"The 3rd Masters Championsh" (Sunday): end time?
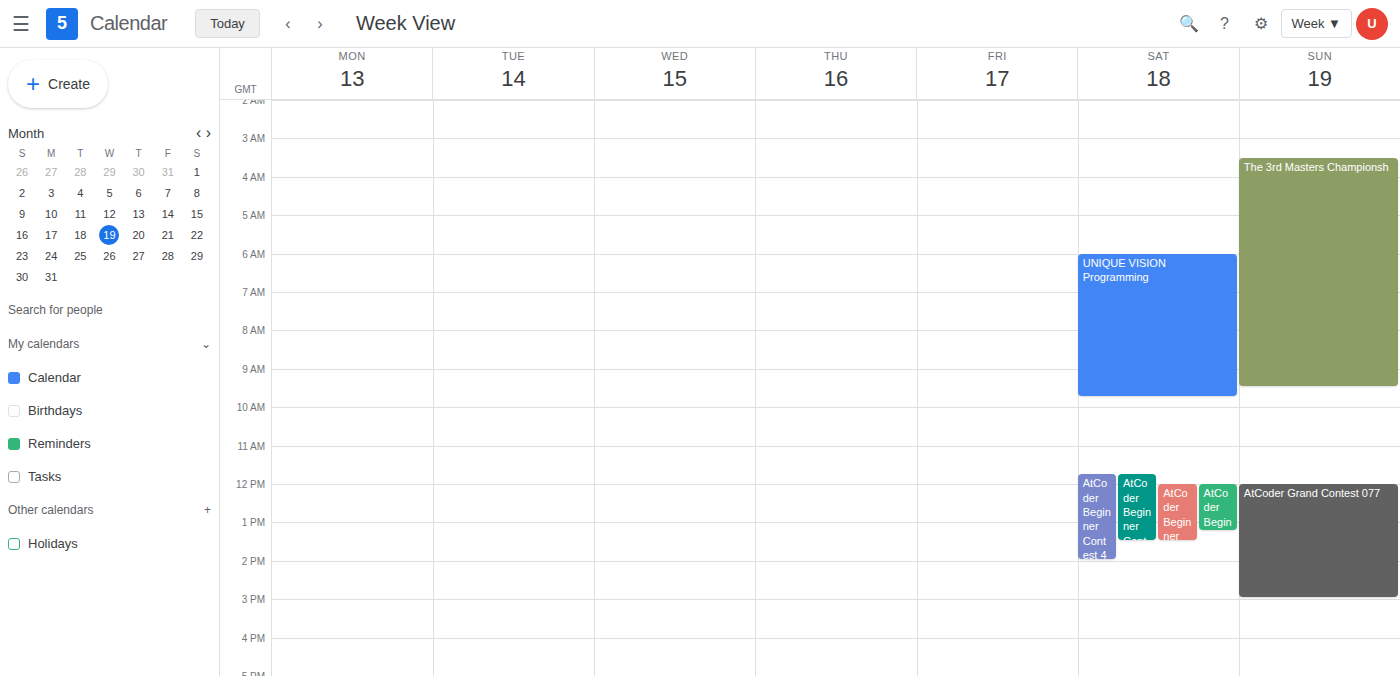
9:30 AM